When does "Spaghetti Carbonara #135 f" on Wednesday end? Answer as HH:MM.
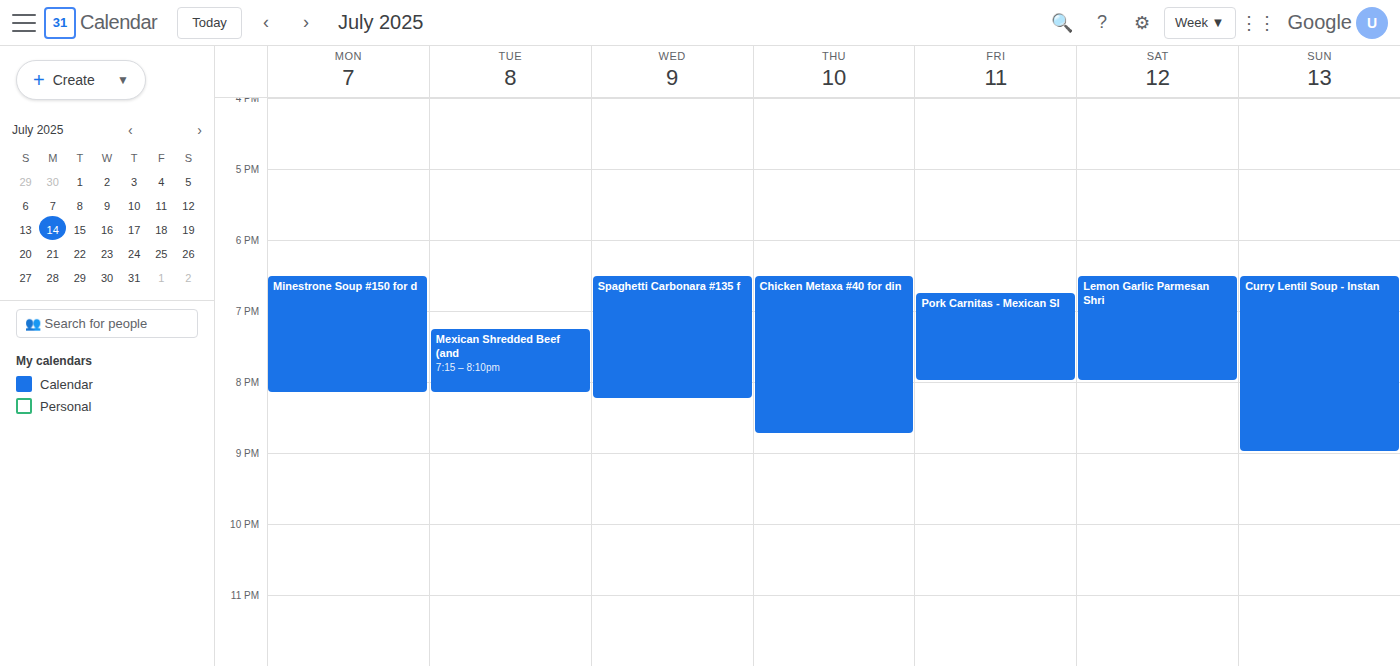
20:15